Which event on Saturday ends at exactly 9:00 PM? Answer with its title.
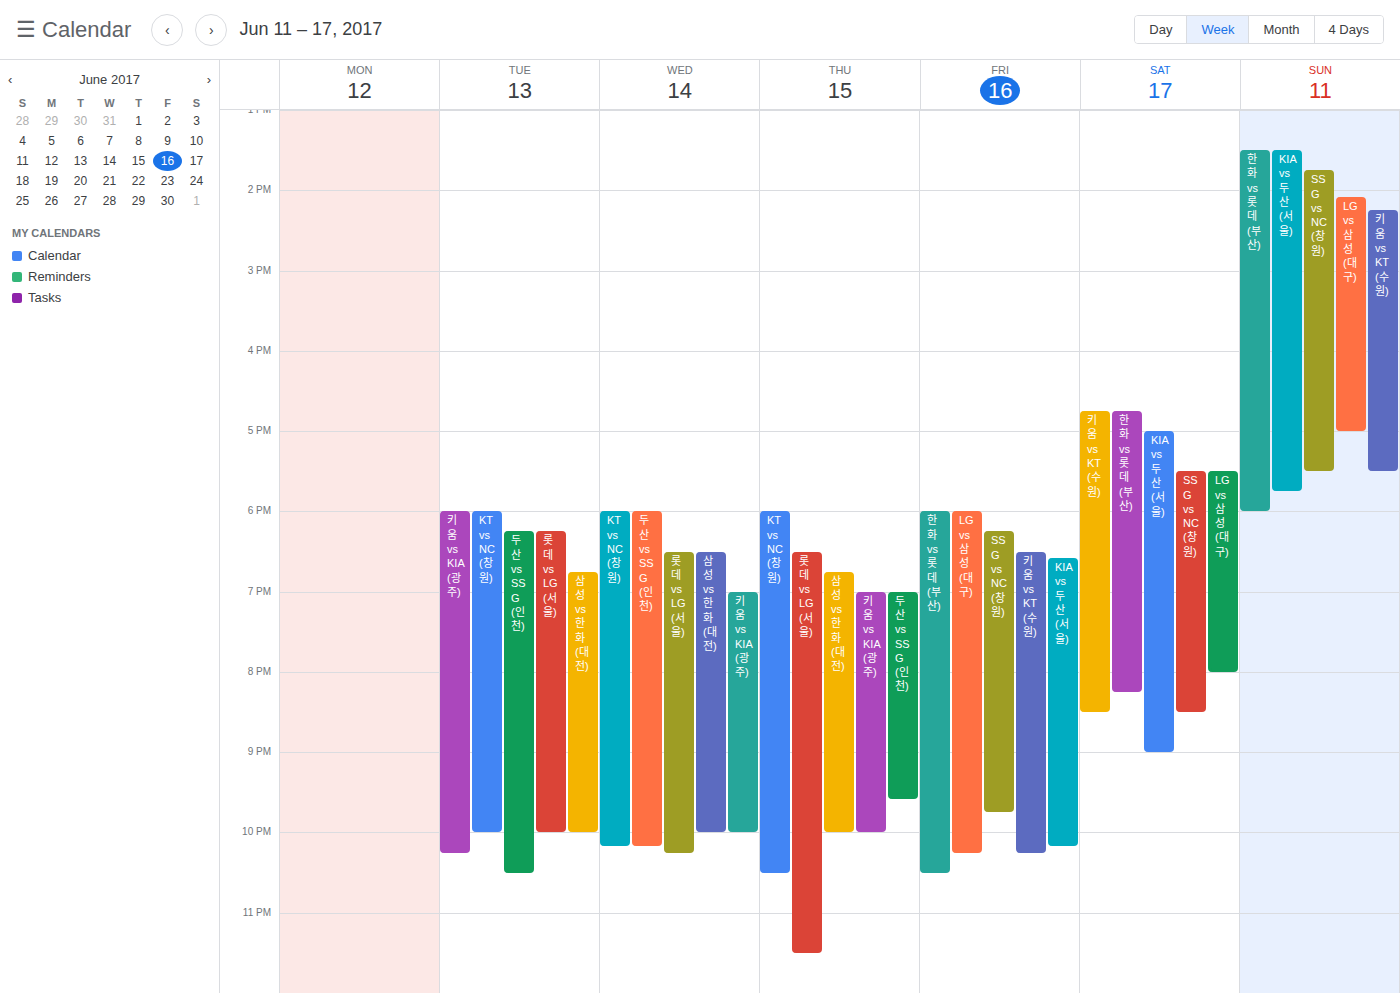
"KIA vs 두산 (서울)"